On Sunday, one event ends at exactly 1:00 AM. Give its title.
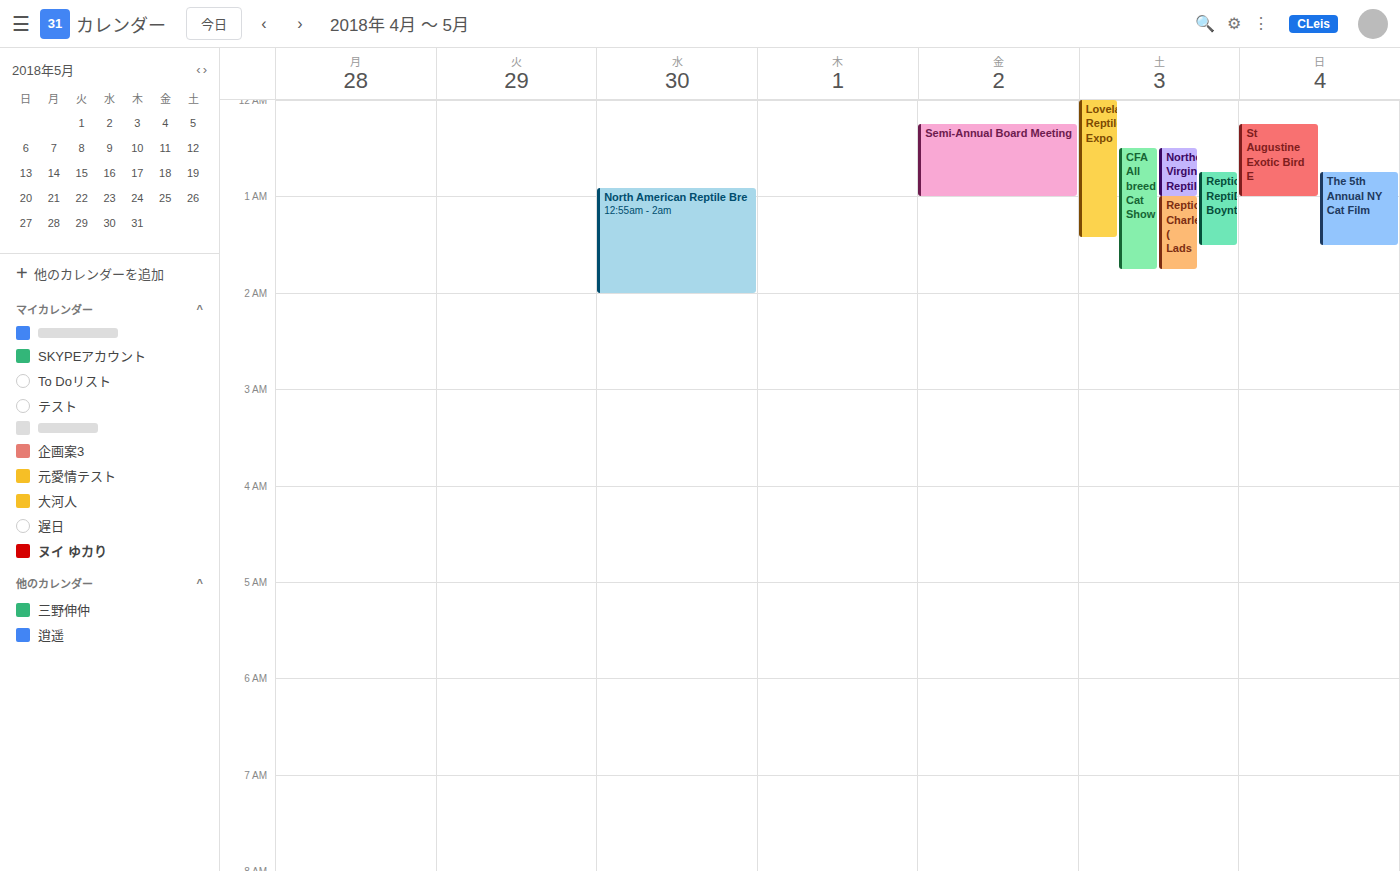
"St Augustine Exotic Bird E"